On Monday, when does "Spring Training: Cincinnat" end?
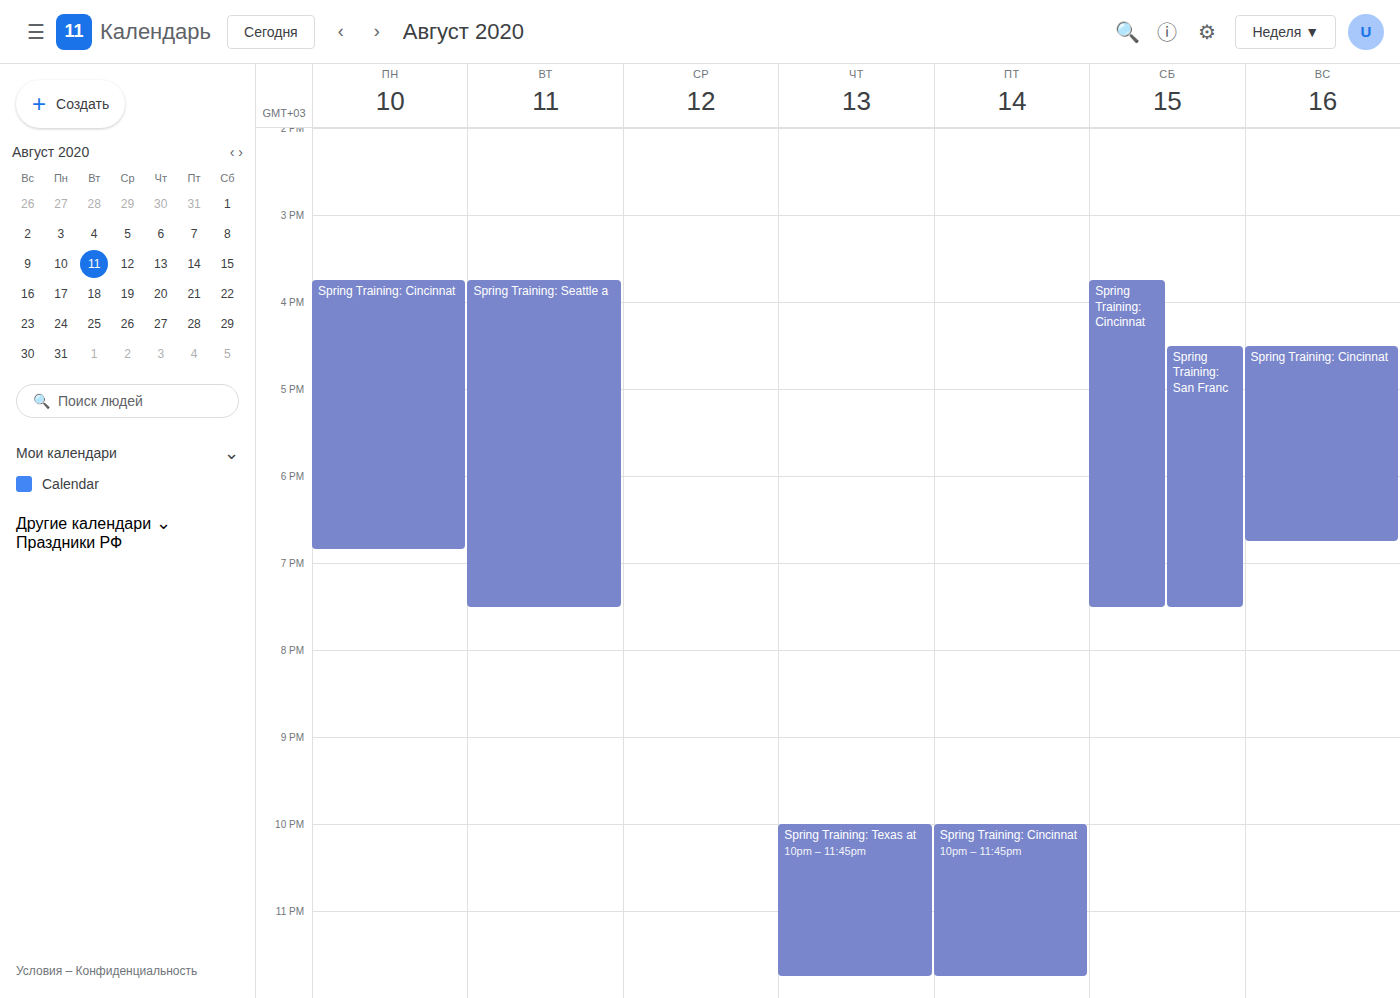
6:50 PM